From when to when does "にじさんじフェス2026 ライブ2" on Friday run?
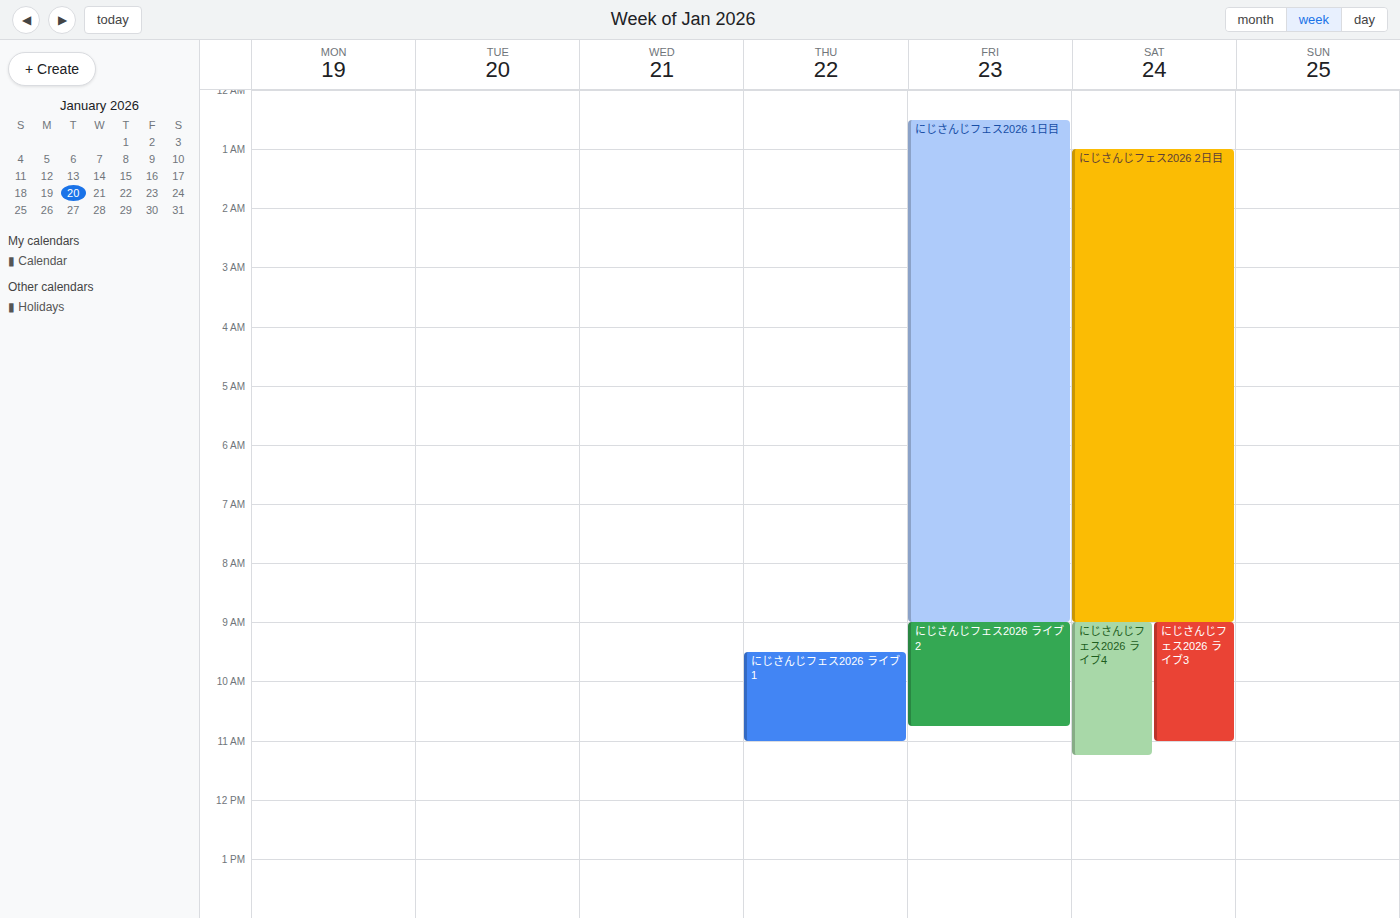
9:00 AM to 10:45 AM